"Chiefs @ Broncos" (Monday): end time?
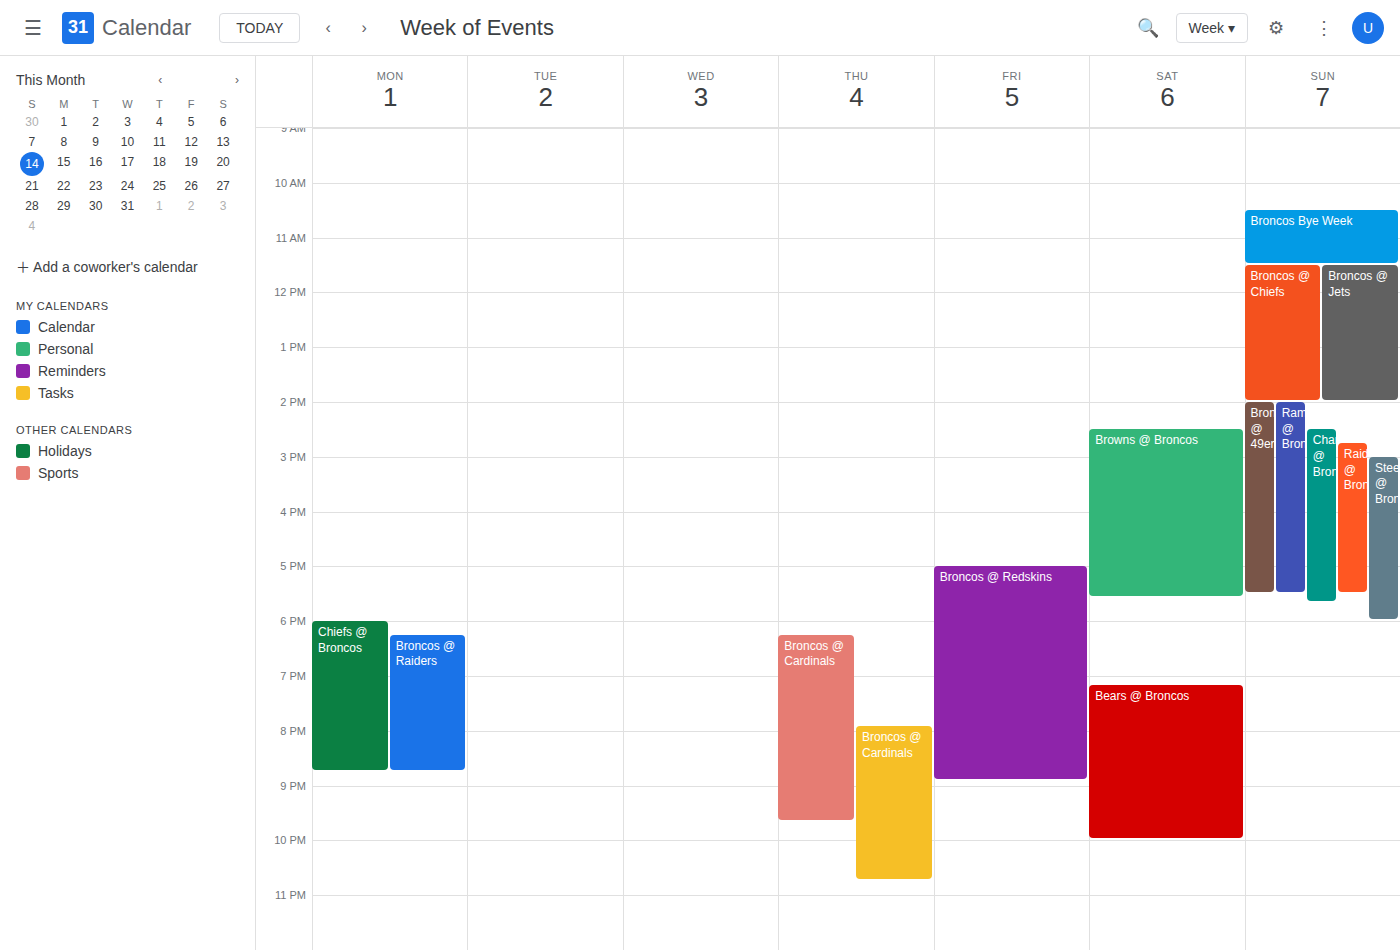
8:45 PM